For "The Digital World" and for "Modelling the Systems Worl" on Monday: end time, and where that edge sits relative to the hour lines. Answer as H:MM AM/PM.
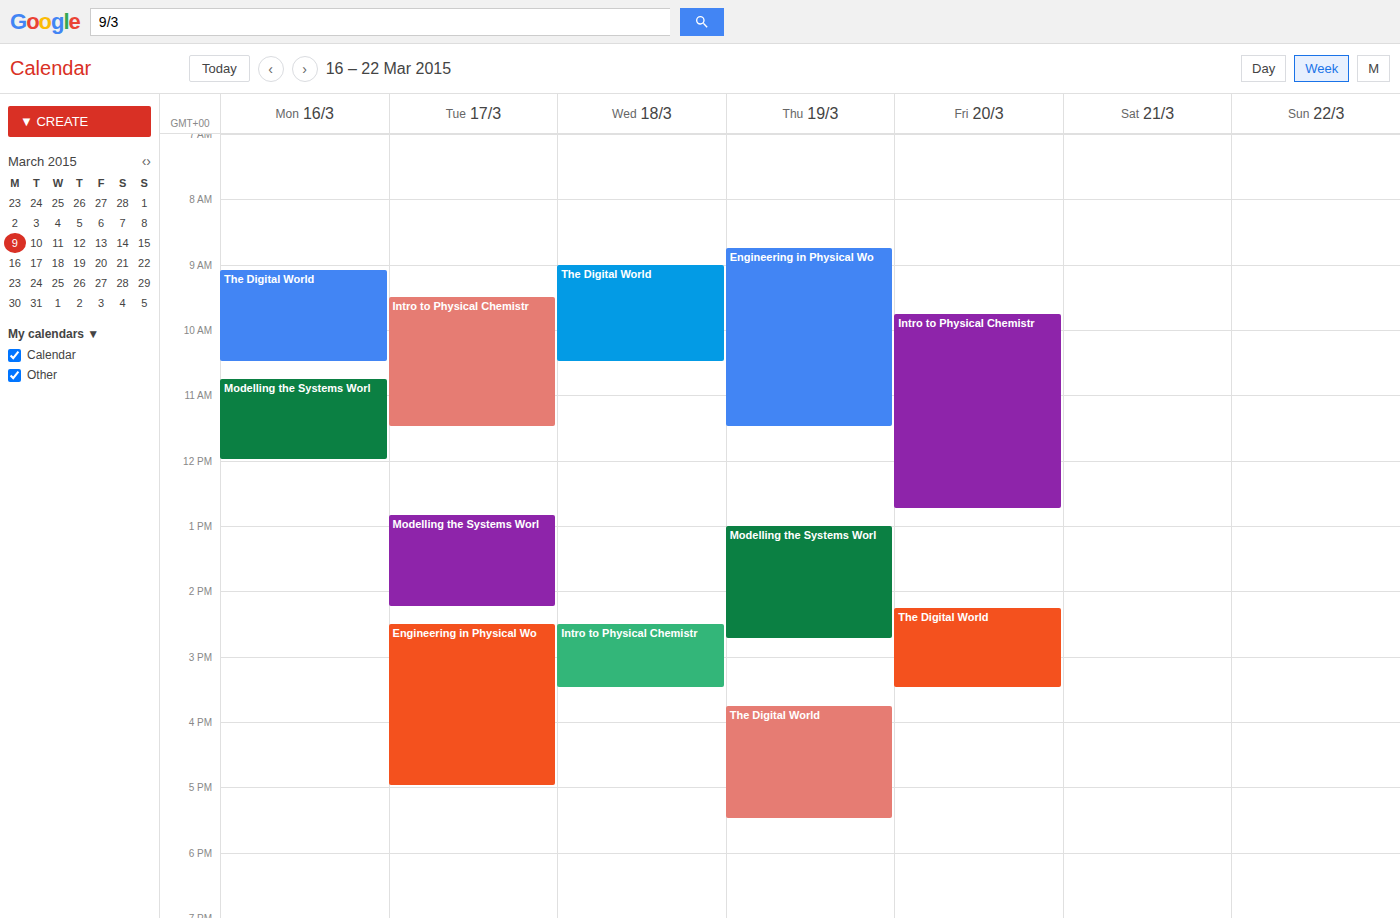
"The Digital World": 10:30 AM, halfway between the 10 AM and 11 AM lines. "Modelling the Systems Worl": 12:00 PM, exactly on the 12 PM line.